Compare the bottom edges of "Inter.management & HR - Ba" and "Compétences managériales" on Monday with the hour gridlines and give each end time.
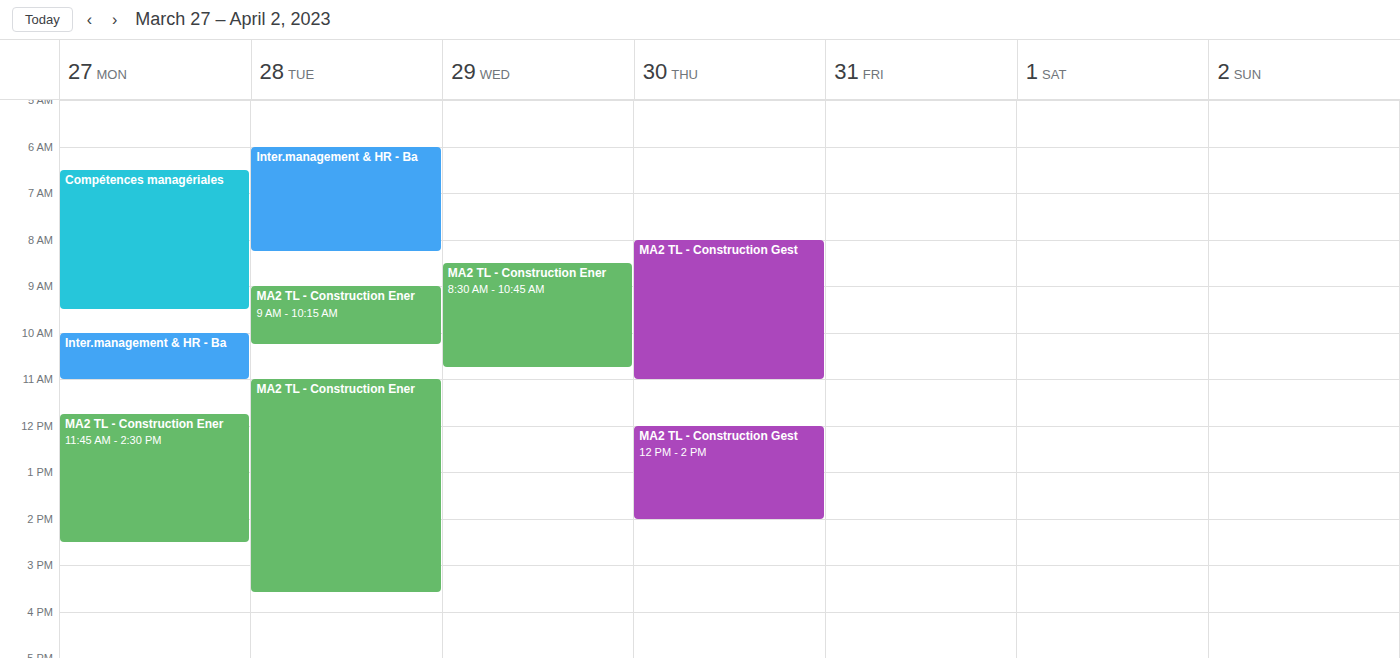
"Inter.management & HR - Ba": 11:00 AM, exactly on the 11 AM line. "Compétences managériales": 9:30 AM, halfway between the 9 AM and 10 AM lines.